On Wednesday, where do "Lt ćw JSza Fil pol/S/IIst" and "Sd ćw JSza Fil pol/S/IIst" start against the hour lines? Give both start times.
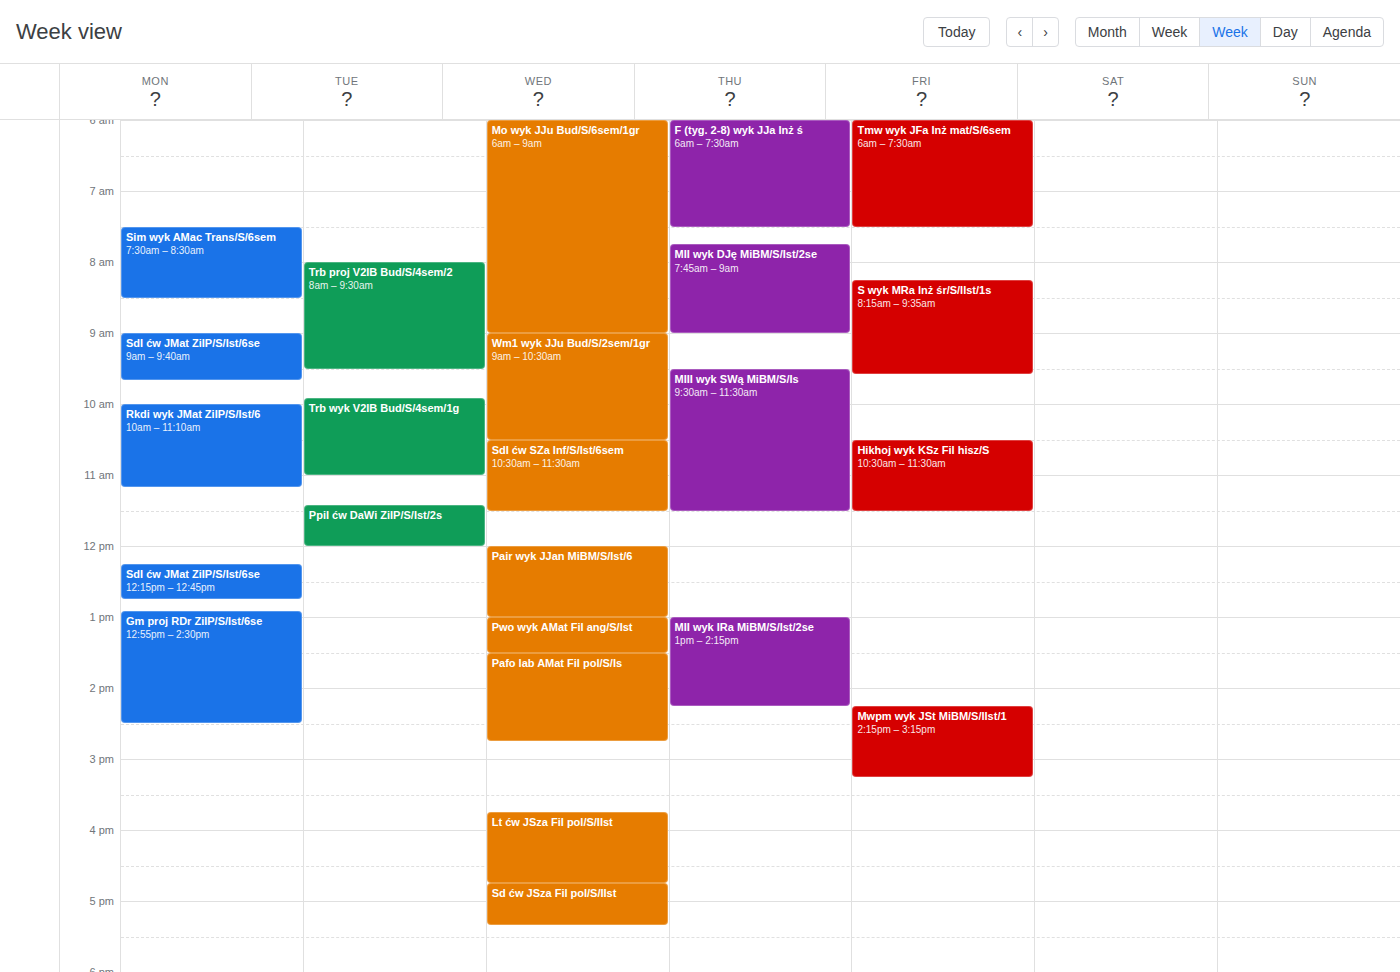
"Lt ćw JSza Fil pol/S/IIst": 3:45 PM, neither: three quarters of the way from the 3 PM line to the 4 PM line. "Sd ćw JSza Fil pol/S/IIst": 4:45 PM, neither: three quarters of the way from the 4 PM line to the 5 PM line.